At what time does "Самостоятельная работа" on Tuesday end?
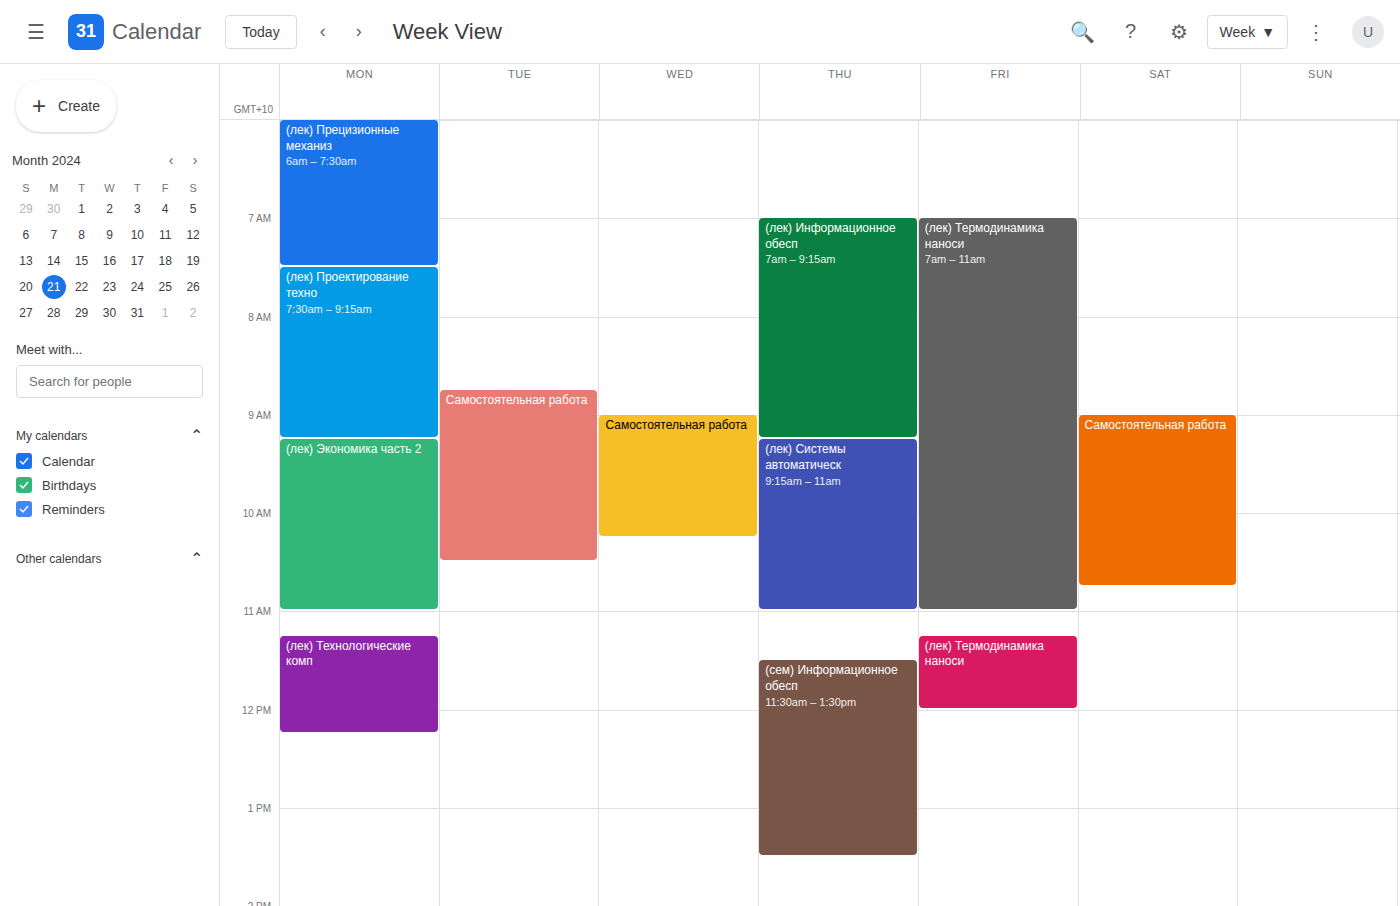
10:30 AM